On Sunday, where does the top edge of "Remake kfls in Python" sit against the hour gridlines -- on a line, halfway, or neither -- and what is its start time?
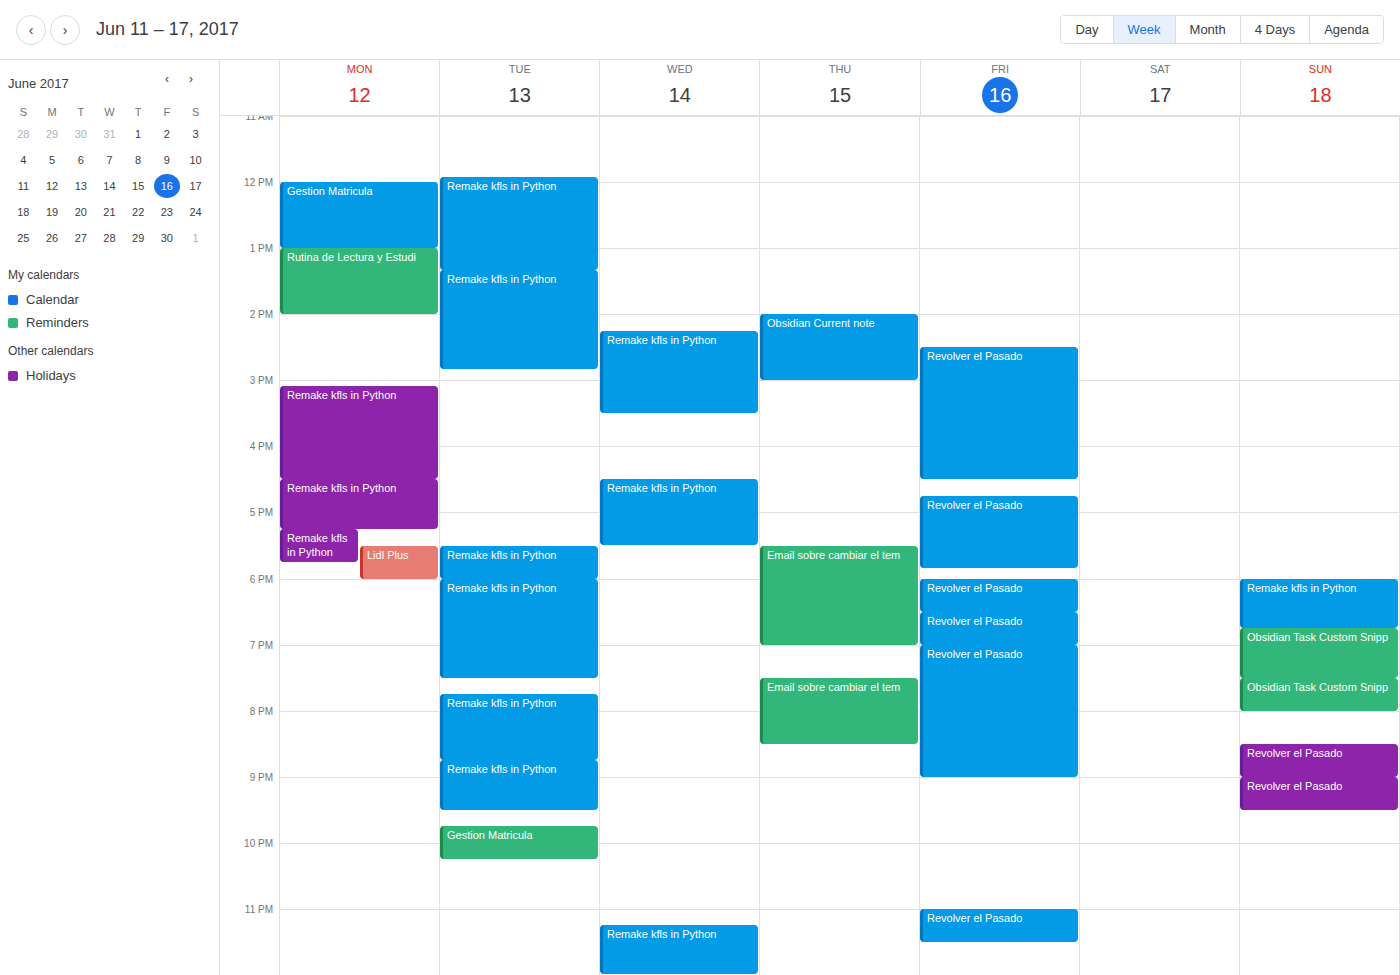
18:00 -- exactly on the 18:00 line.